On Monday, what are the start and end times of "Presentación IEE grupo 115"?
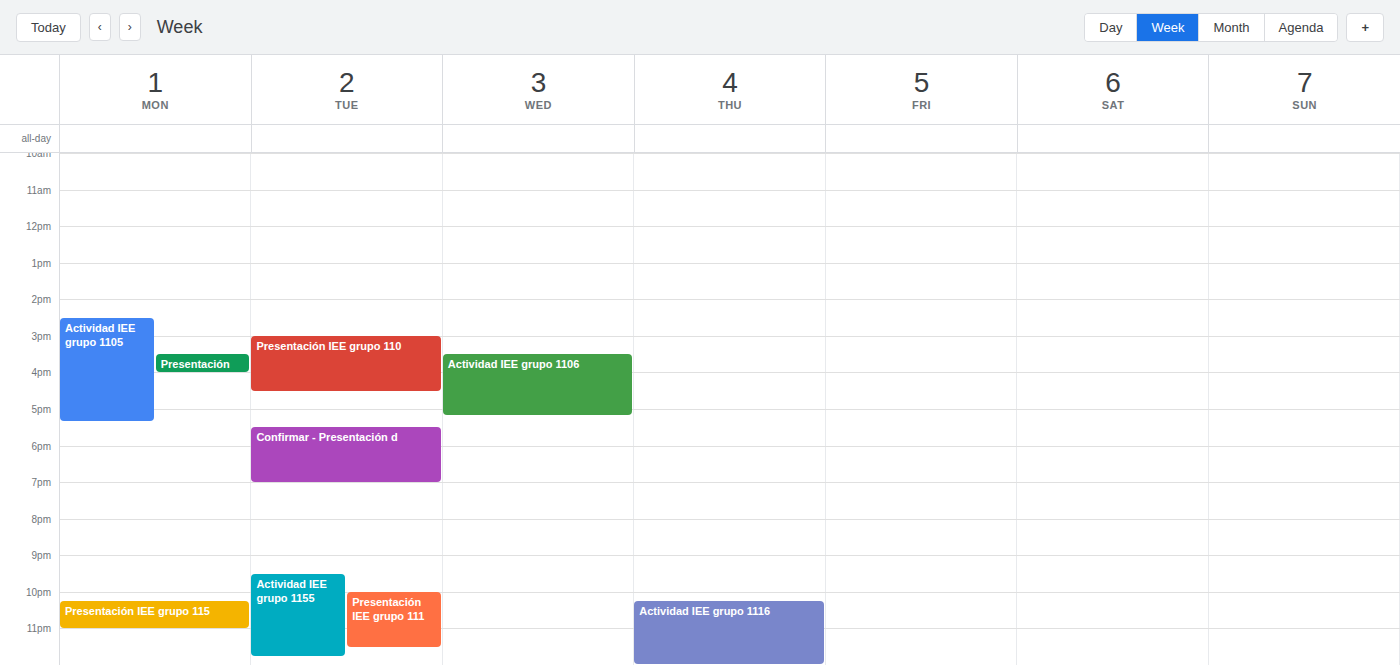
22:15 to 23:00